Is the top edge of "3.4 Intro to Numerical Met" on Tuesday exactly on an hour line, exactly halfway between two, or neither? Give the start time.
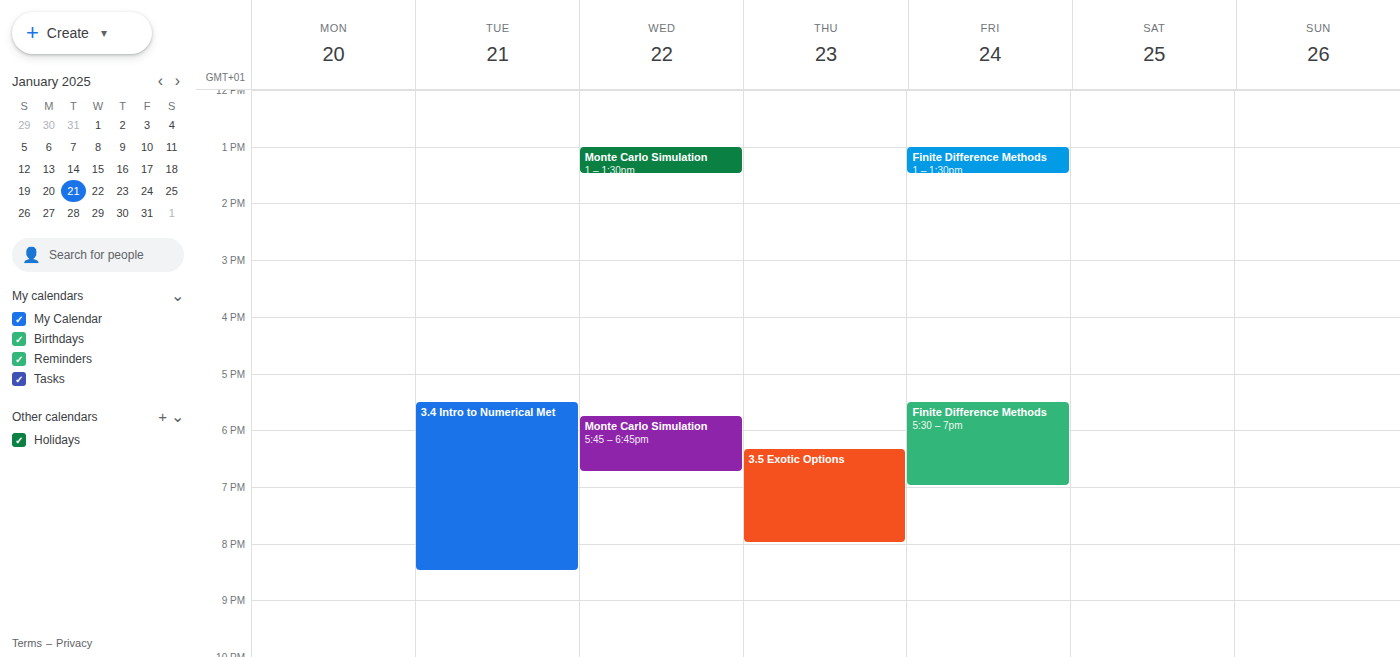
5:30 PM -- halfway between the 5 PM and 6 PM lines.